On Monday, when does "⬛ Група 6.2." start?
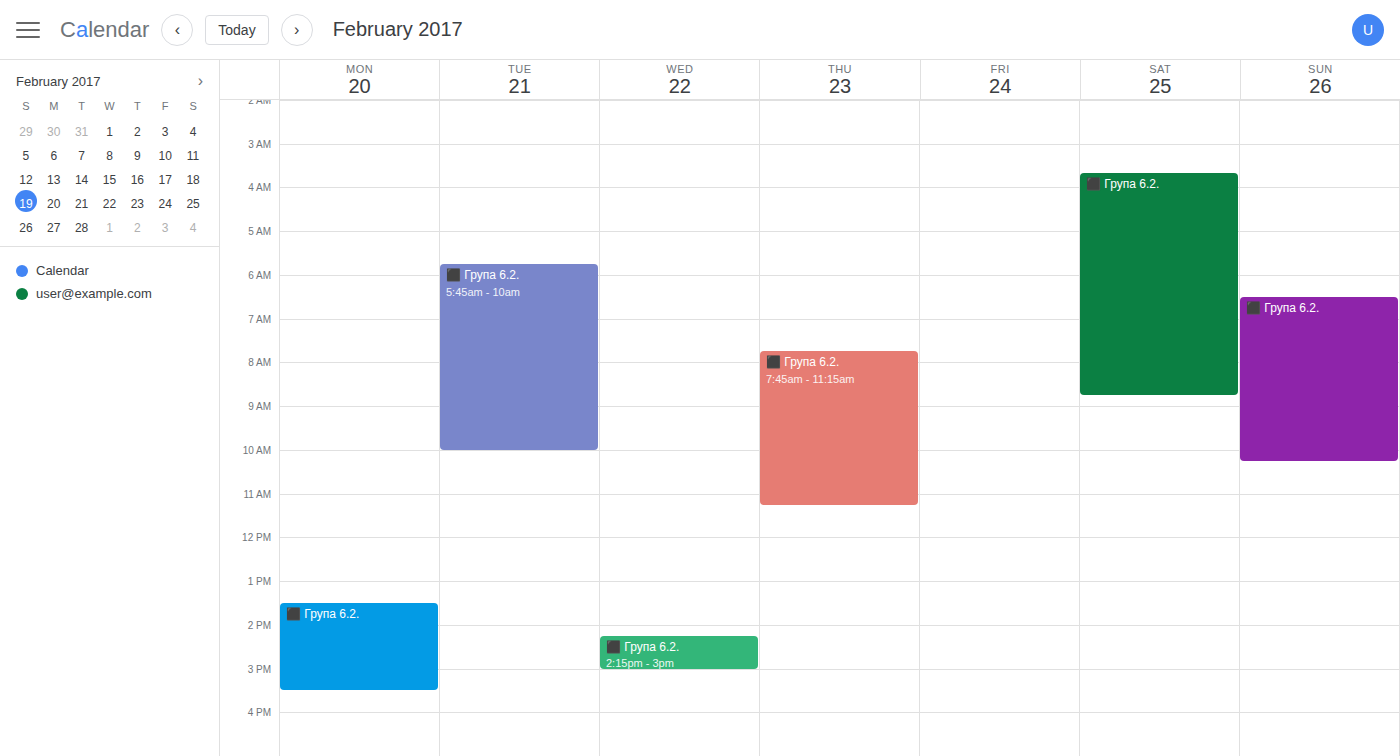
1:30 PM